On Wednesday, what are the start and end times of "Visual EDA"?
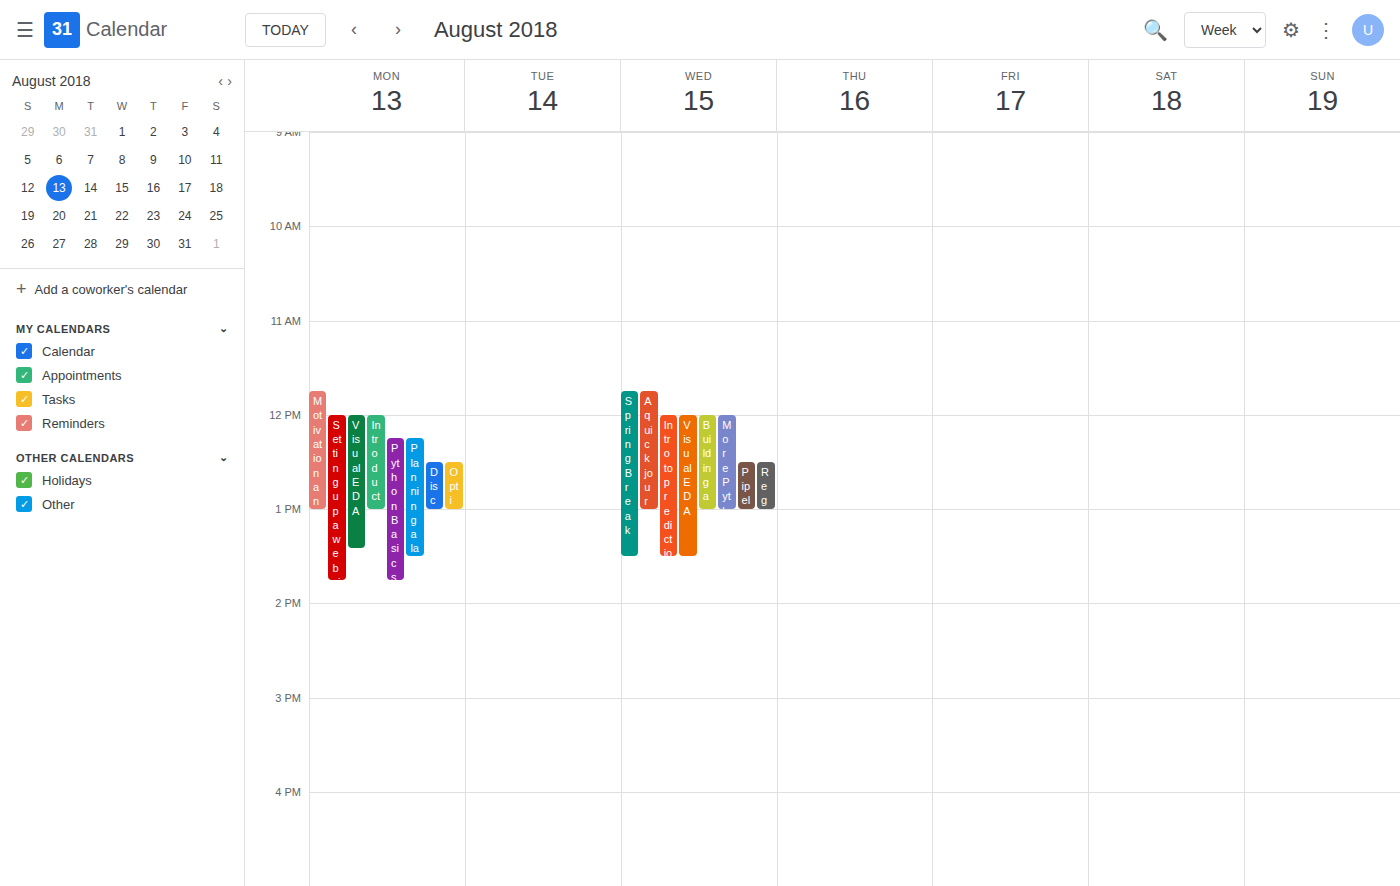
12:00 PM to 1:30 PM